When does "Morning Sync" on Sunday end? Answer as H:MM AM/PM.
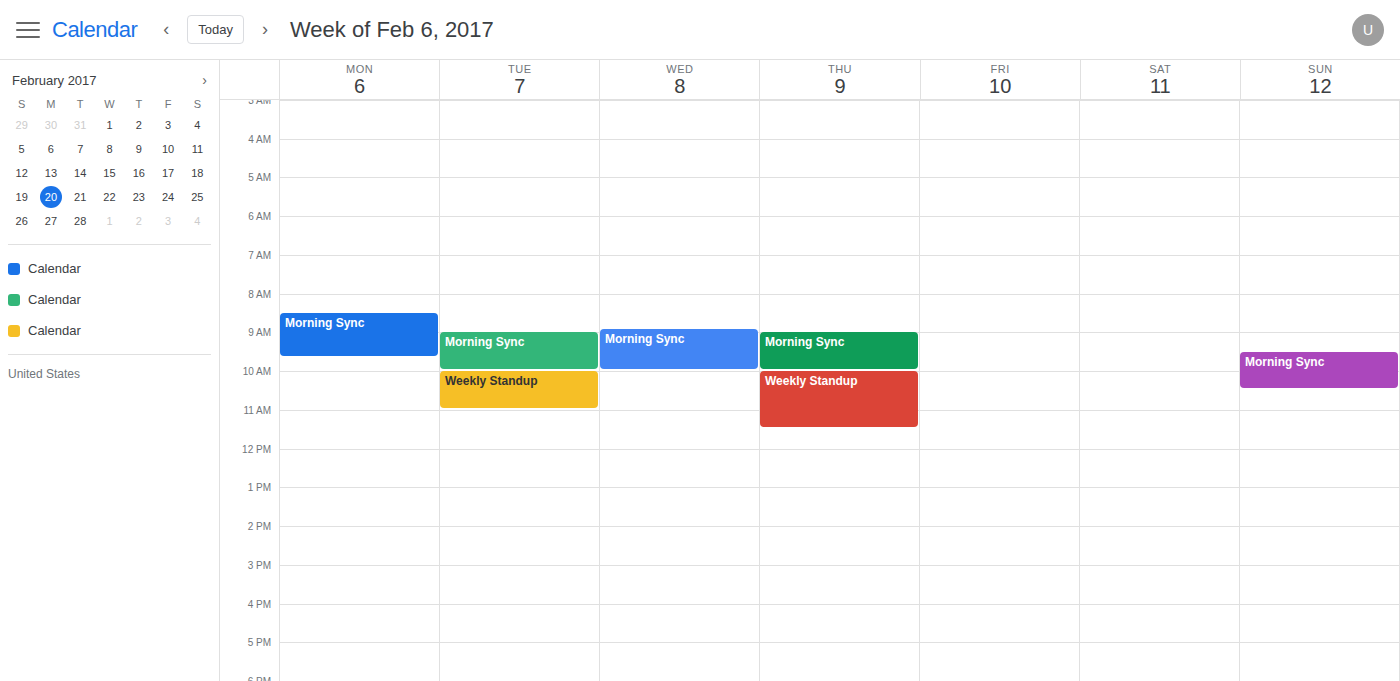
10:30 AM